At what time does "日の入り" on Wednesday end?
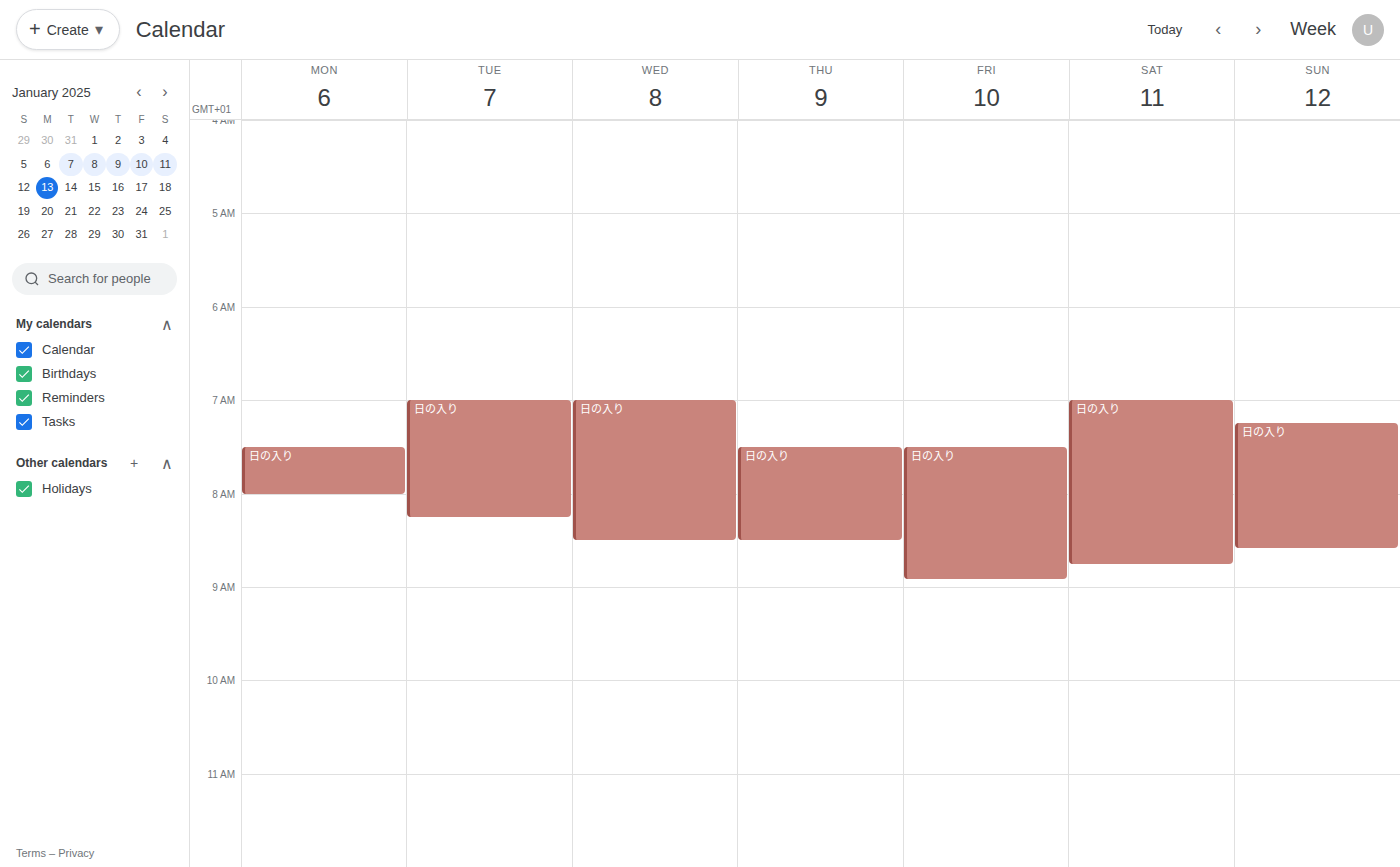
8:30 AM